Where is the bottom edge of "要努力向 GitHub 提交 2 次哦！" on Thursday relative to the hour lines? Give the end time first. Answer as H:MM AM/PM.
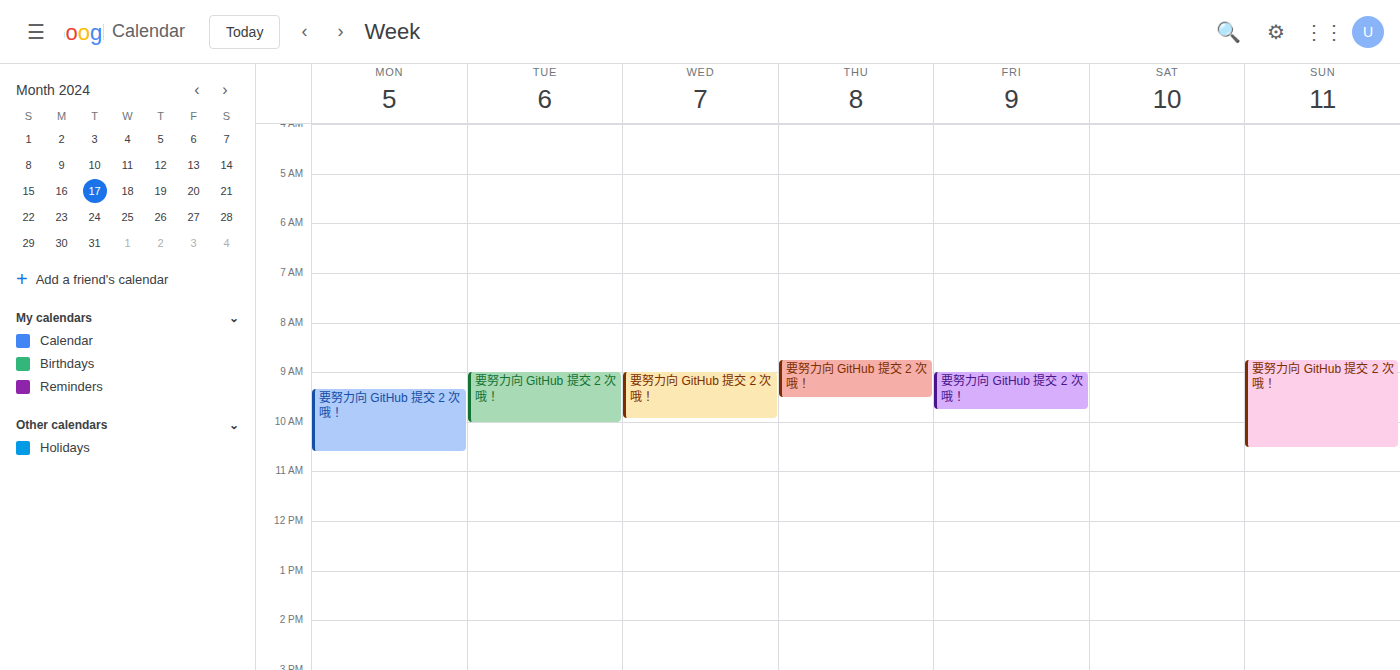
9:30 AM -- halfway between the 9 AM and 10 AM lines.